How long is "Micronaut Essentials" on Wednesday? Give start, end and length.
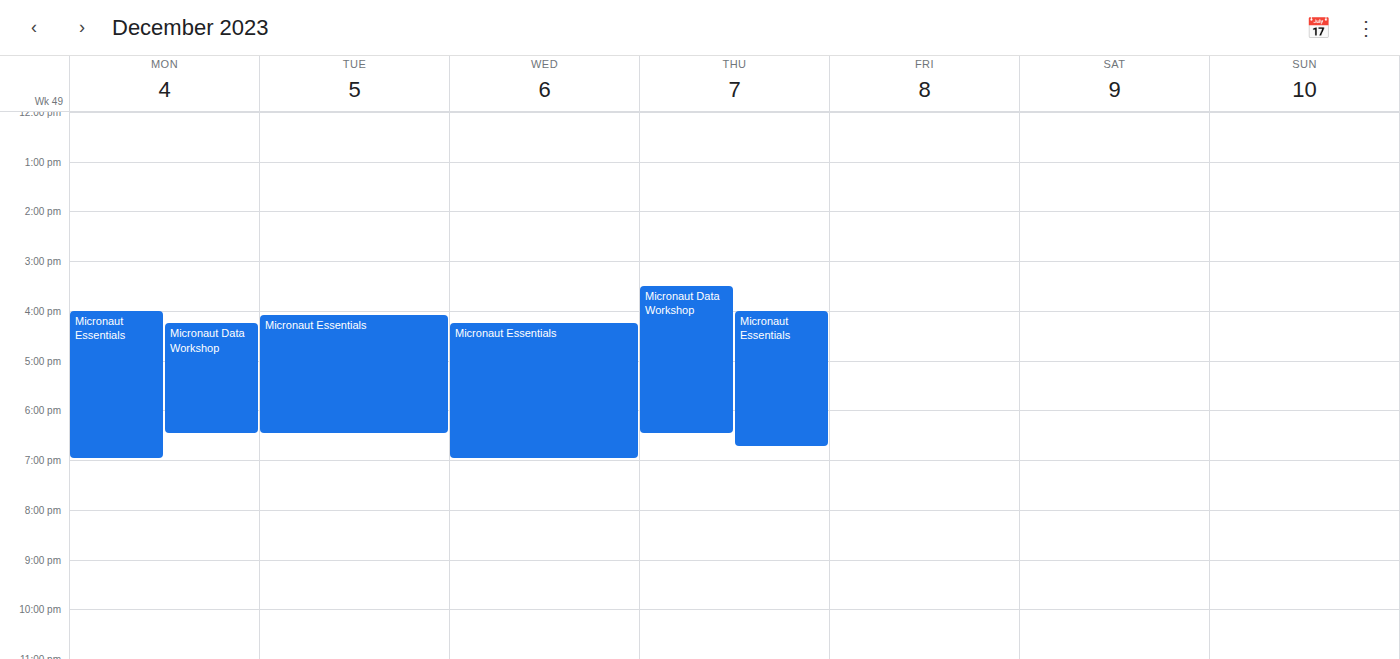
4:15 PM to 7:00 PM, 2 hours 45 minutes